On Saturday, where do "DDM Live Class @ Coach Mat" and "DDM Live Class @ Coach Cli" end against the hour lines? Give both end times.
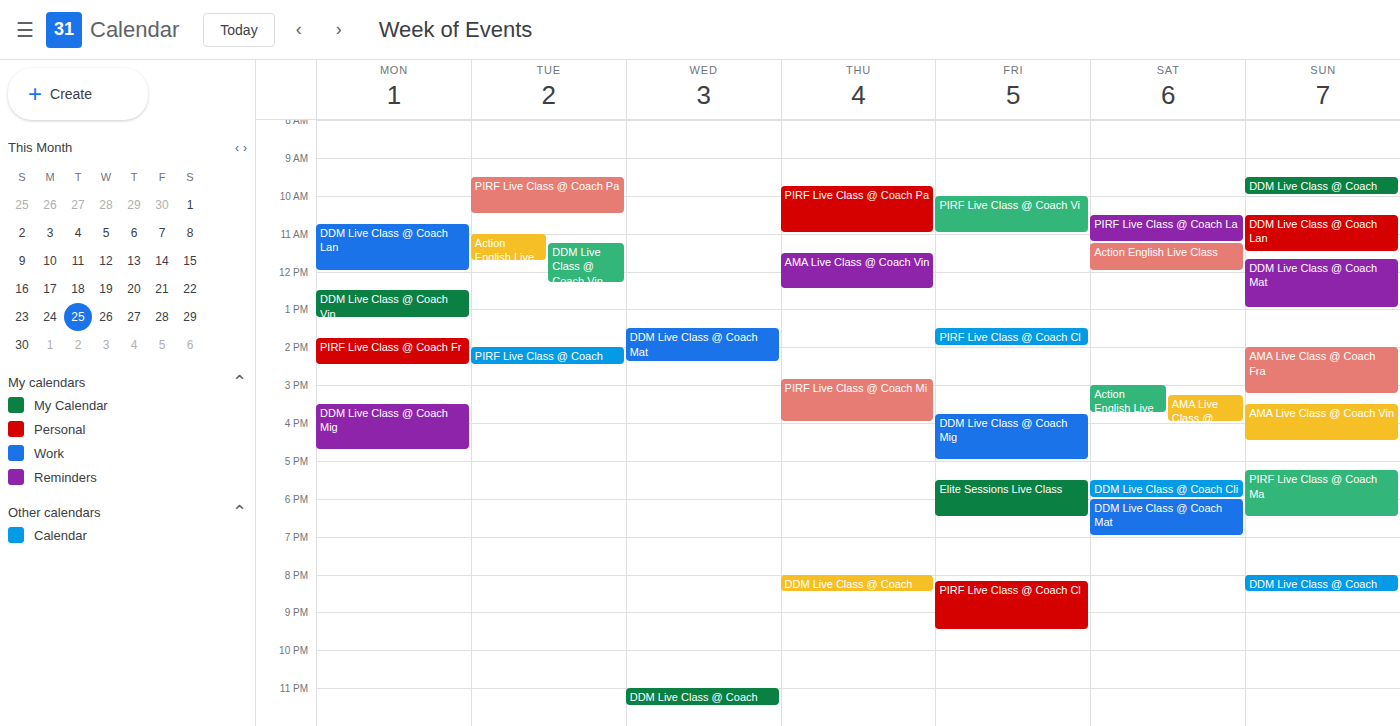
"DDM Live Class @ Coach Mat": 7:00 PM, exactly on the 7 PM line. "DDM Live Class @ Coach Cli": 6:00 PM, exactly on the 6 PM line.